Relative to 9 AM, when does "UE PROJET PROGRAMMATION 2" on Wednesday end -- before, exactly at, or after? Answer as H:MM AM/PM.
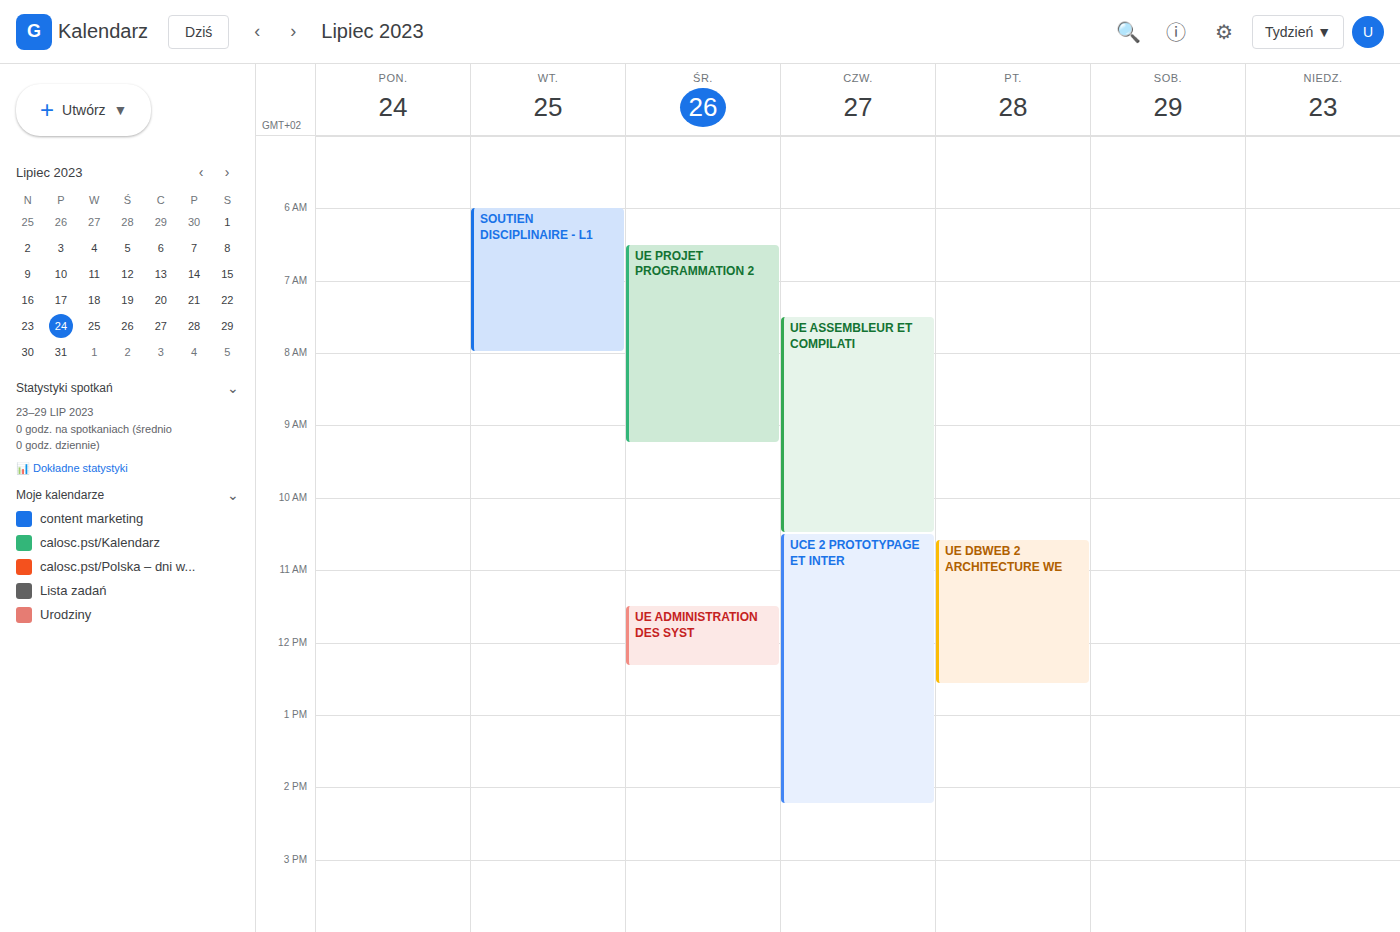
9:15 AM -- after 9 AM, 15 minutes below the 9 AM line.